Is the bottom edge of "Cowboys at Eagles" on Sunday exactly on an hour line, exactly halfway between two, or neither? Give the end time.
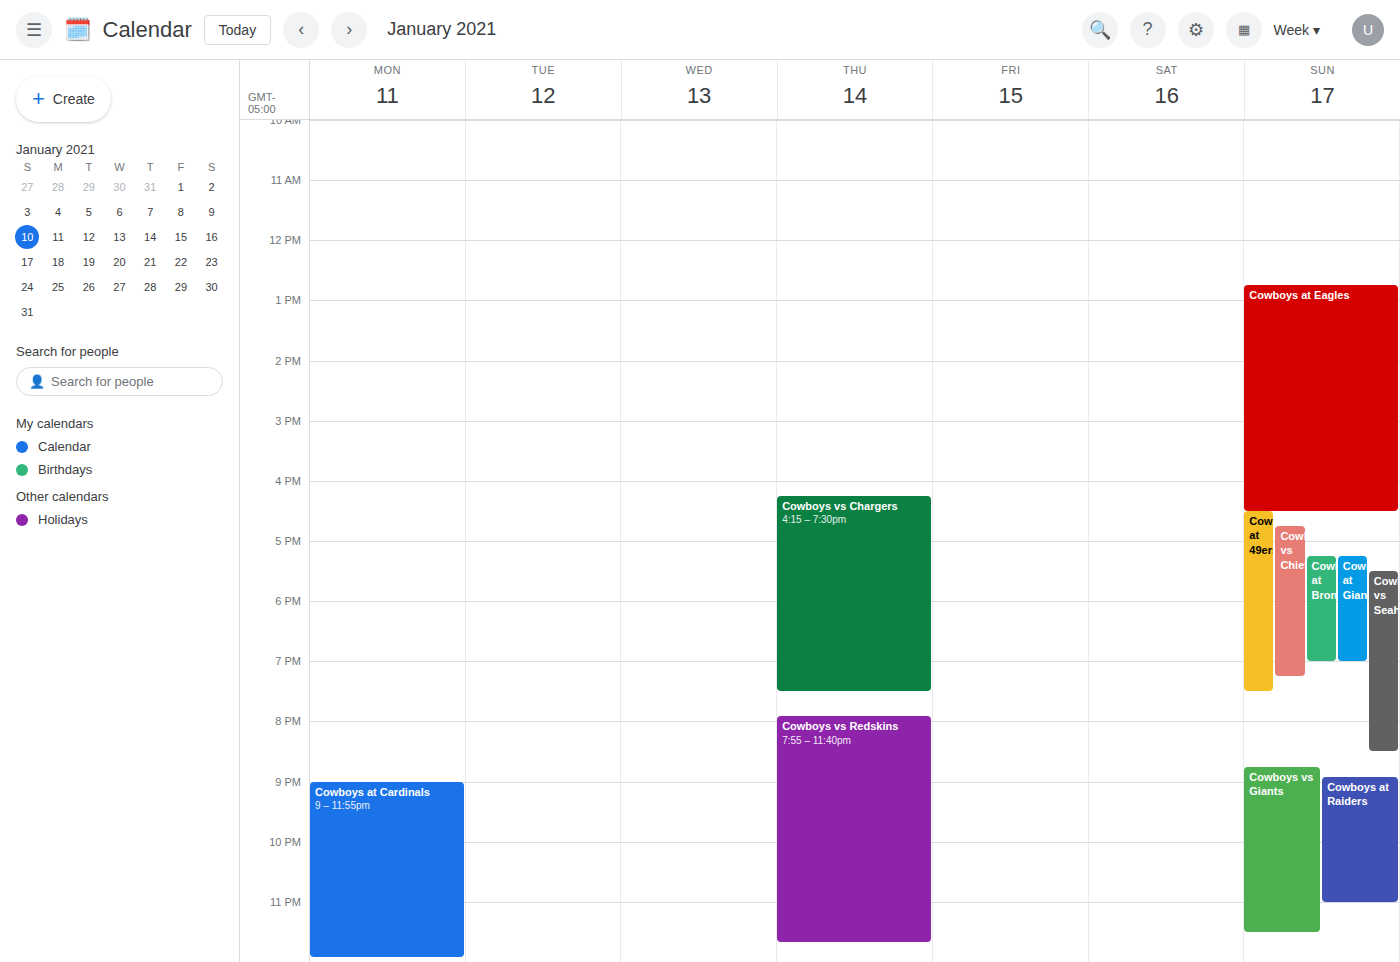
16:30 -- halfway between the 16:00 and 17:00 lines.